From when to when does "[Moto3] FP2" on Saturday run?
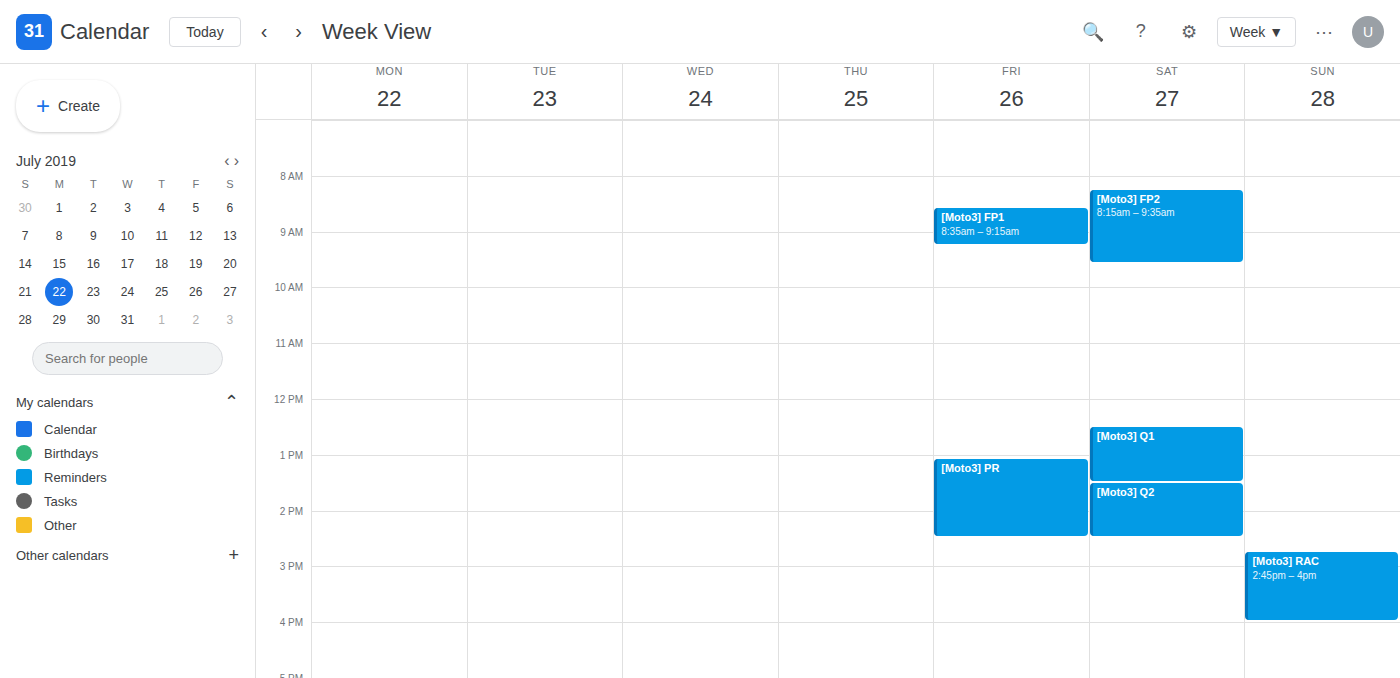
8:15 AM to 9:35 AM